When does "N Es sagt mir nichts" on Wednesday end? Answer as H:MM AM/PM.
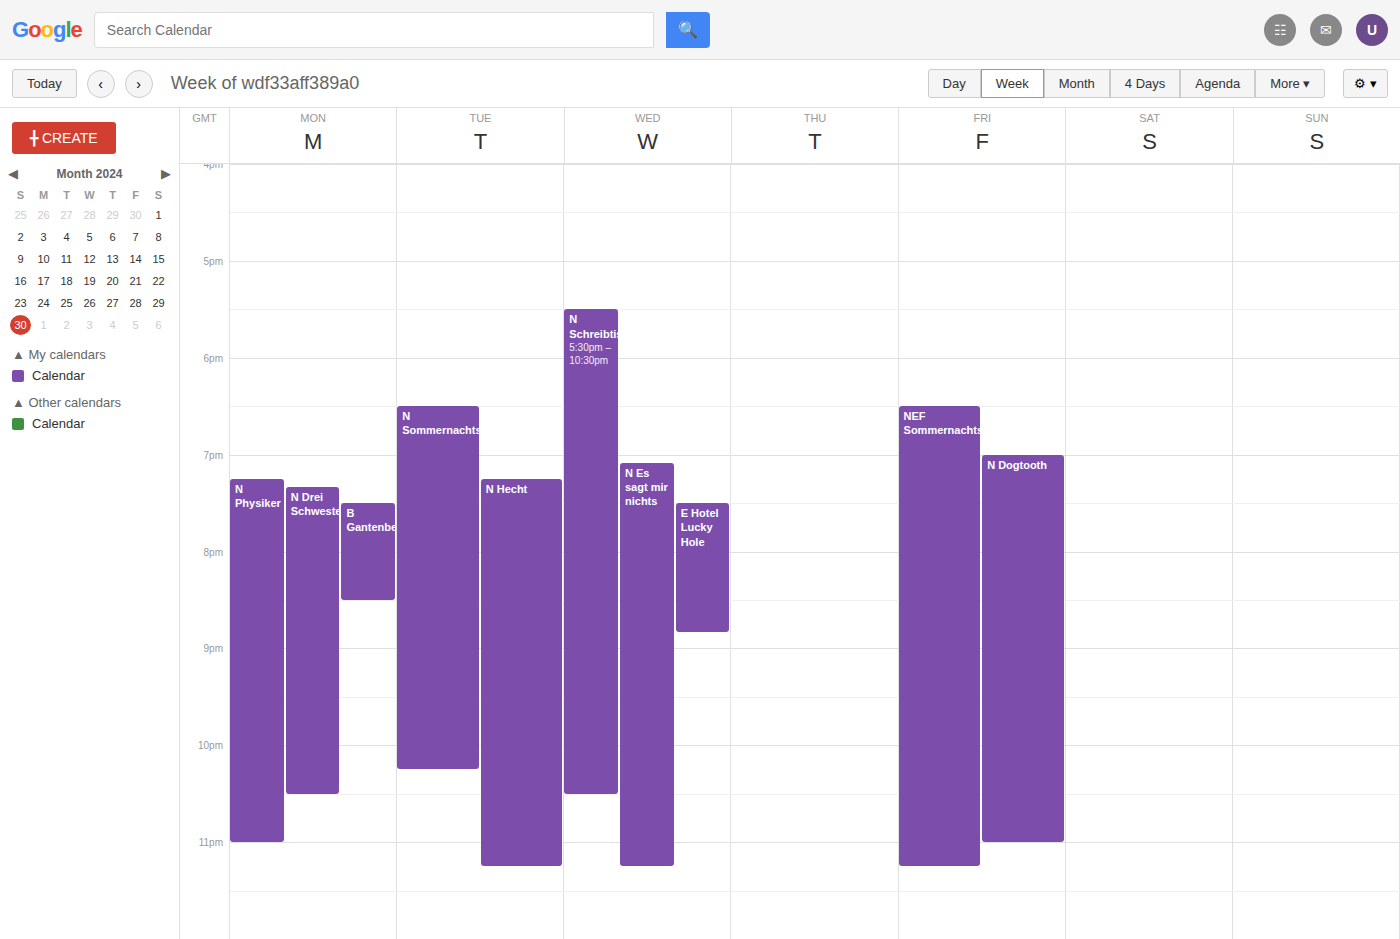
11:15 PM